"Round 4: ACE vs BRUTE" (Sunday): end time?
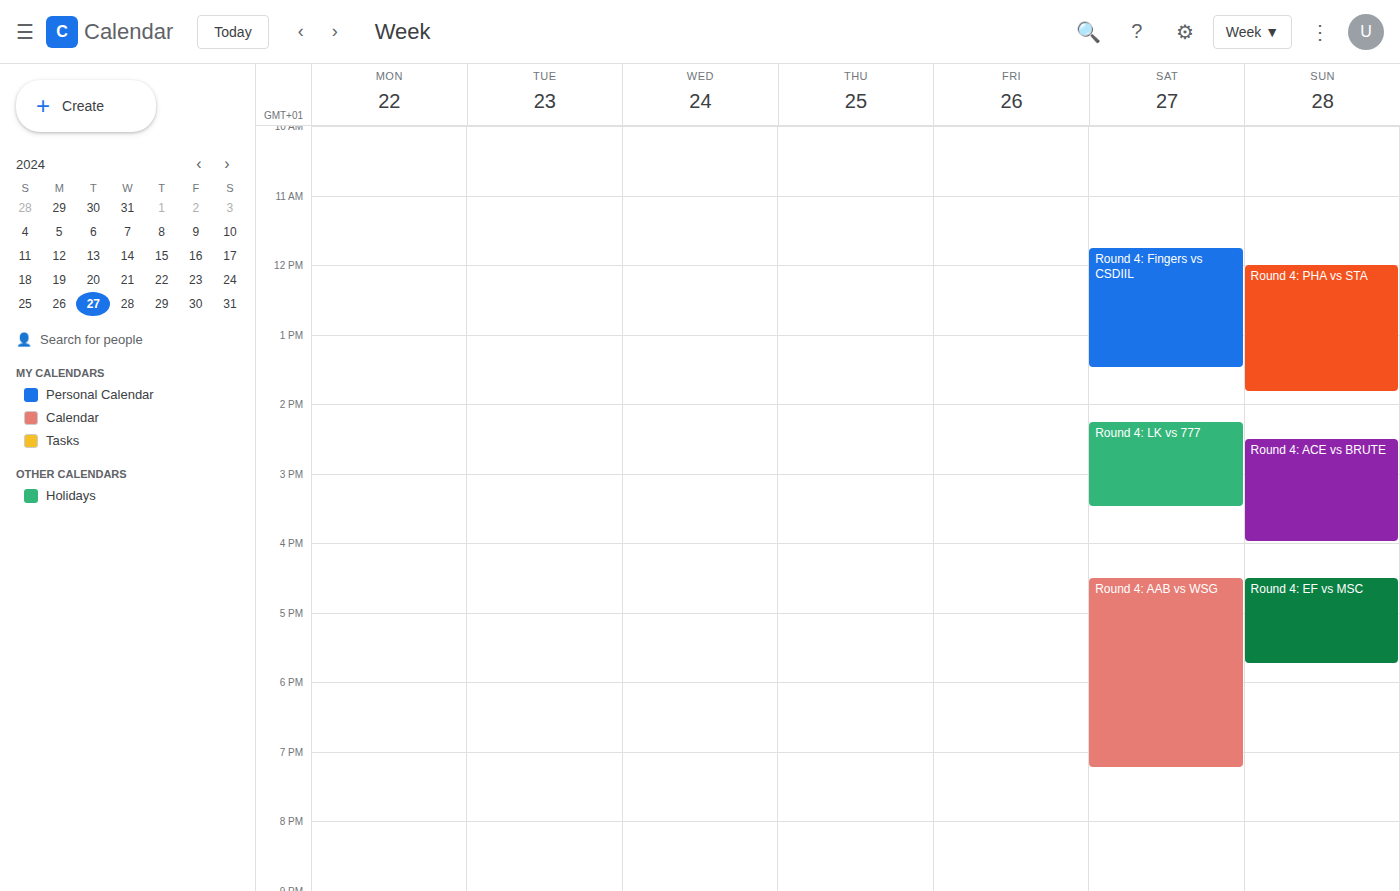
4:00 PM